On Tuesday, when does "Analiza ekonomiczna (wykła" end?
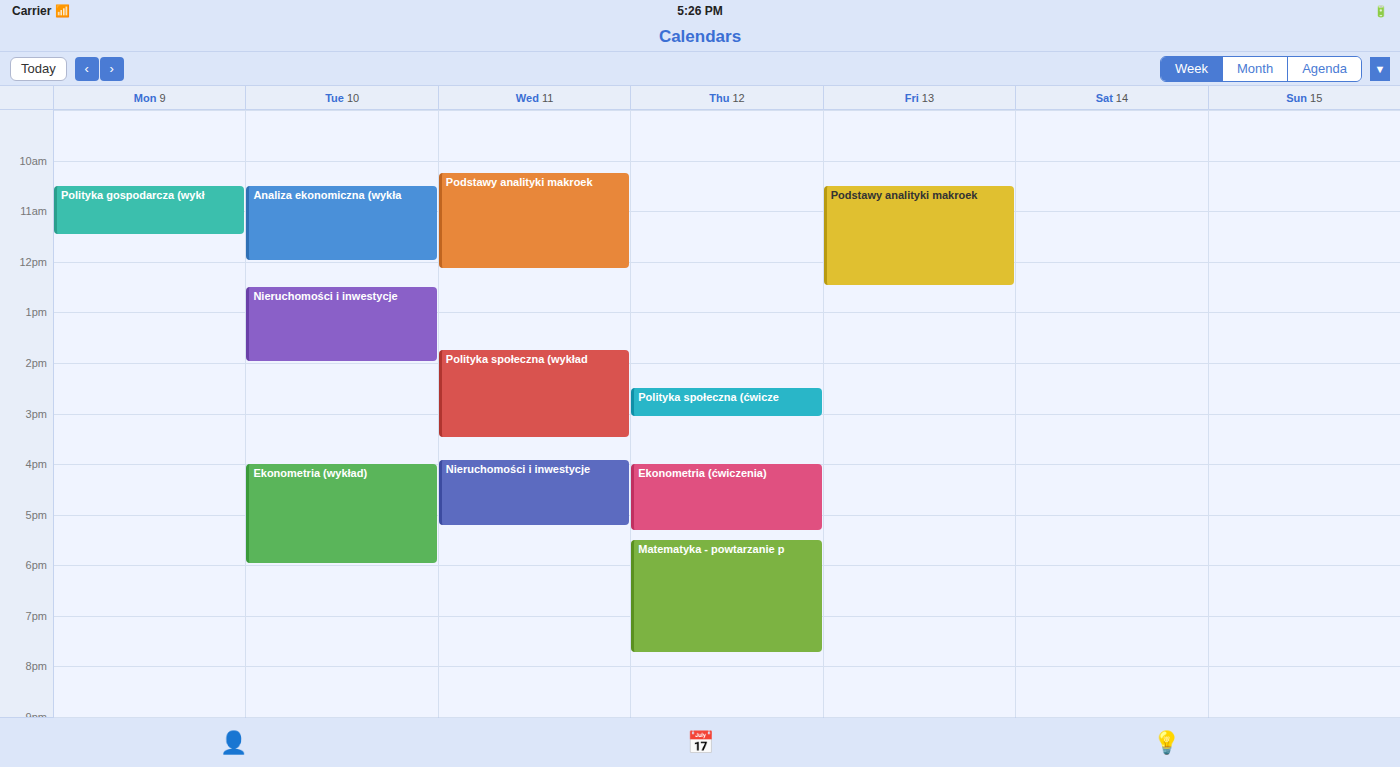
12:00 PM